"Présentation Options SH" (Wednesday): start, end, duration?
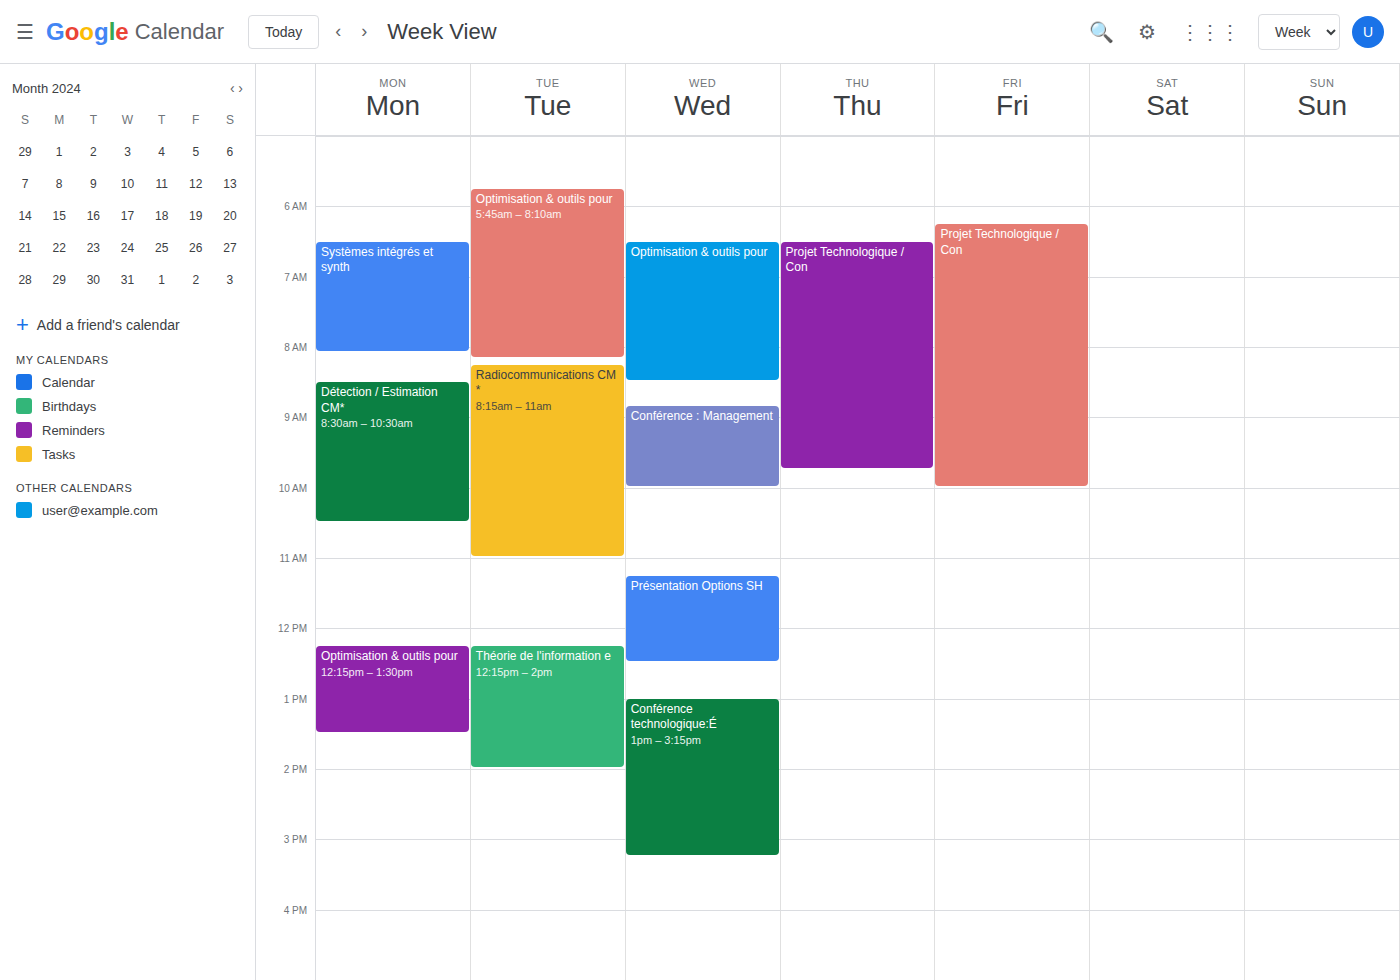
11:15 AM to 12:30 PM, 1 hour 15 minutes